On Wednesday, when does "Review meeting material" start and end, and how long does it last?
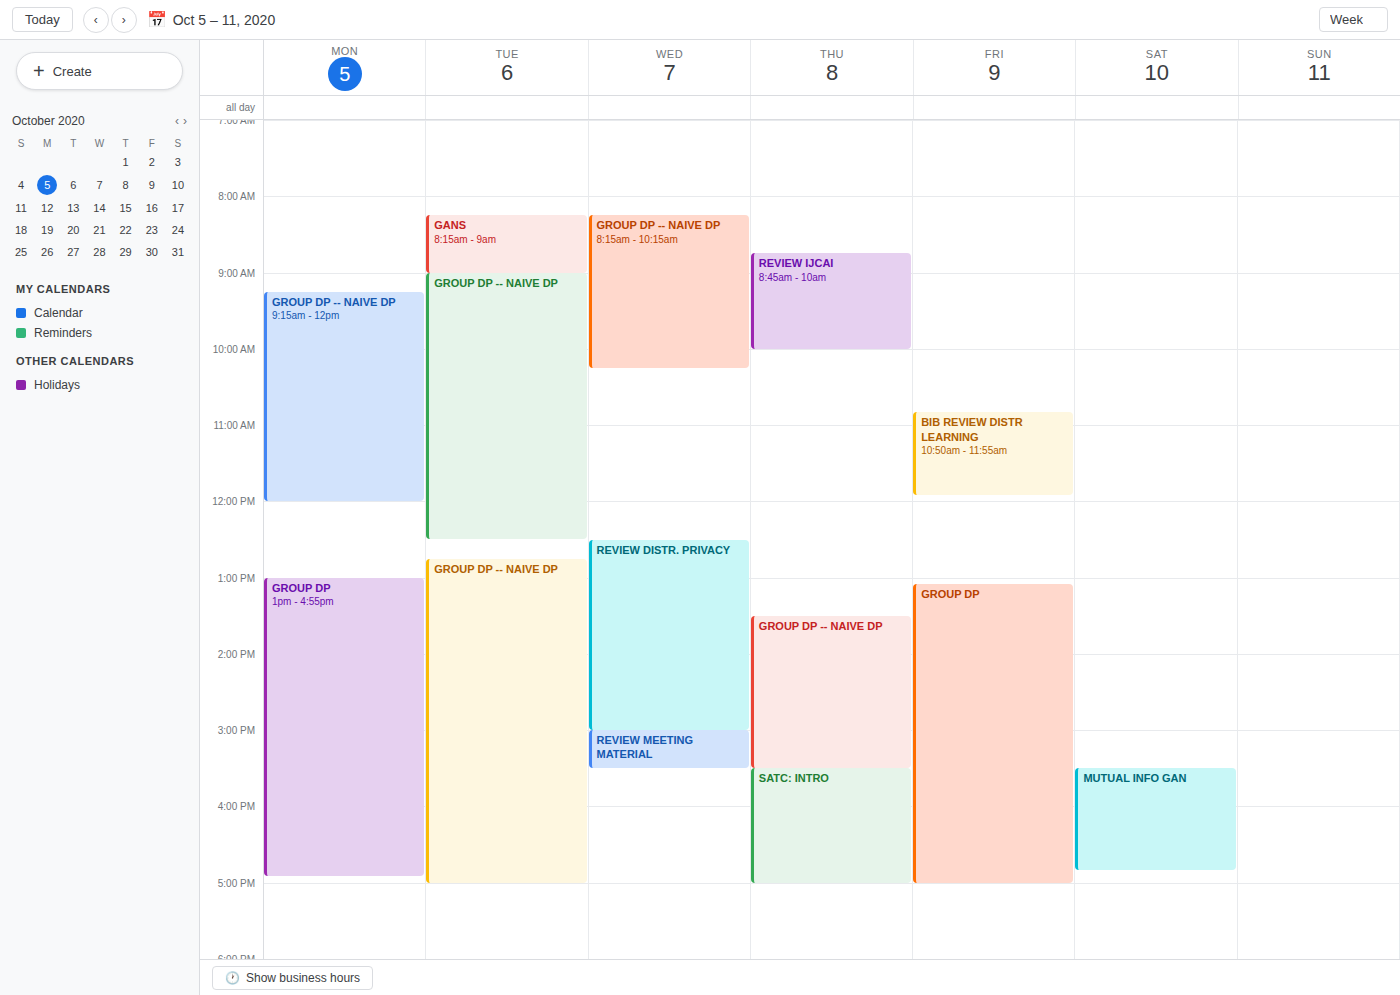
3:00 PM to 3:30 PM, 30 minutes